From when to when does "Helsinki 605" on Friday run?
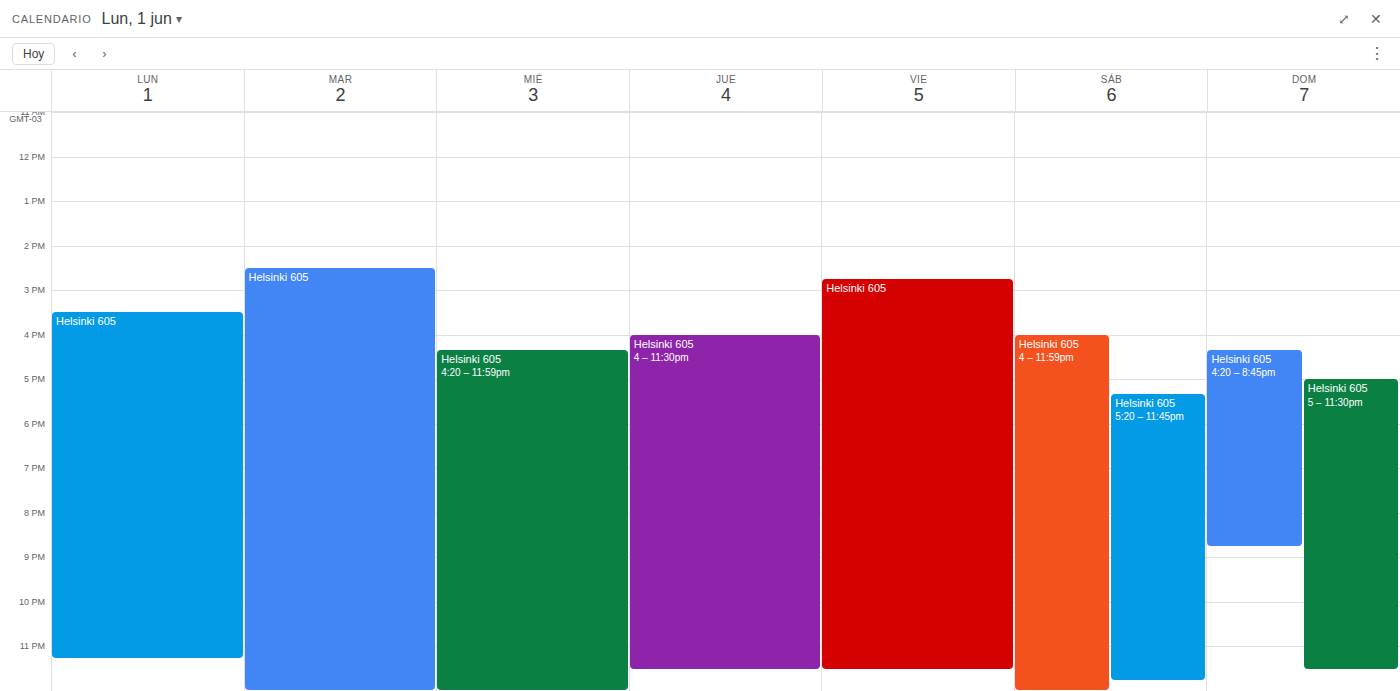
2:45 PM to 11:30 PM